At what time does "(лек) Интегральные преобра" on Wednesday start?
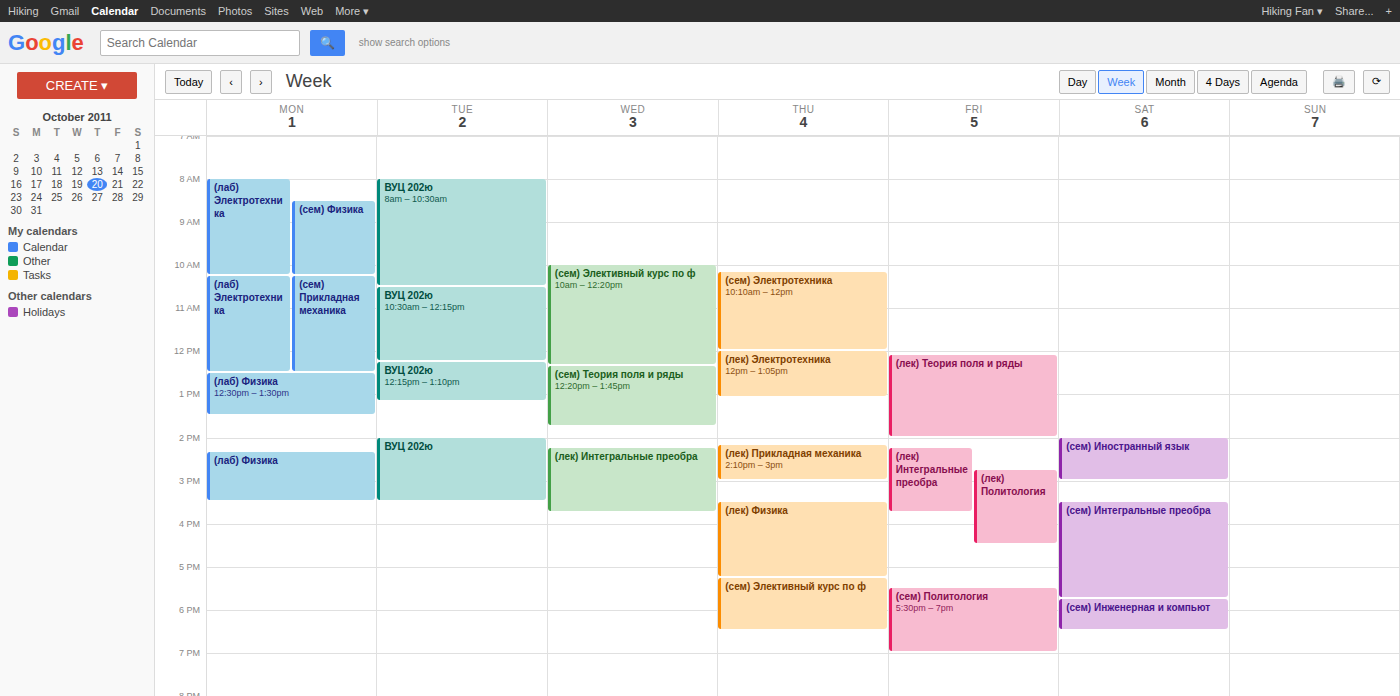
2:15 PM